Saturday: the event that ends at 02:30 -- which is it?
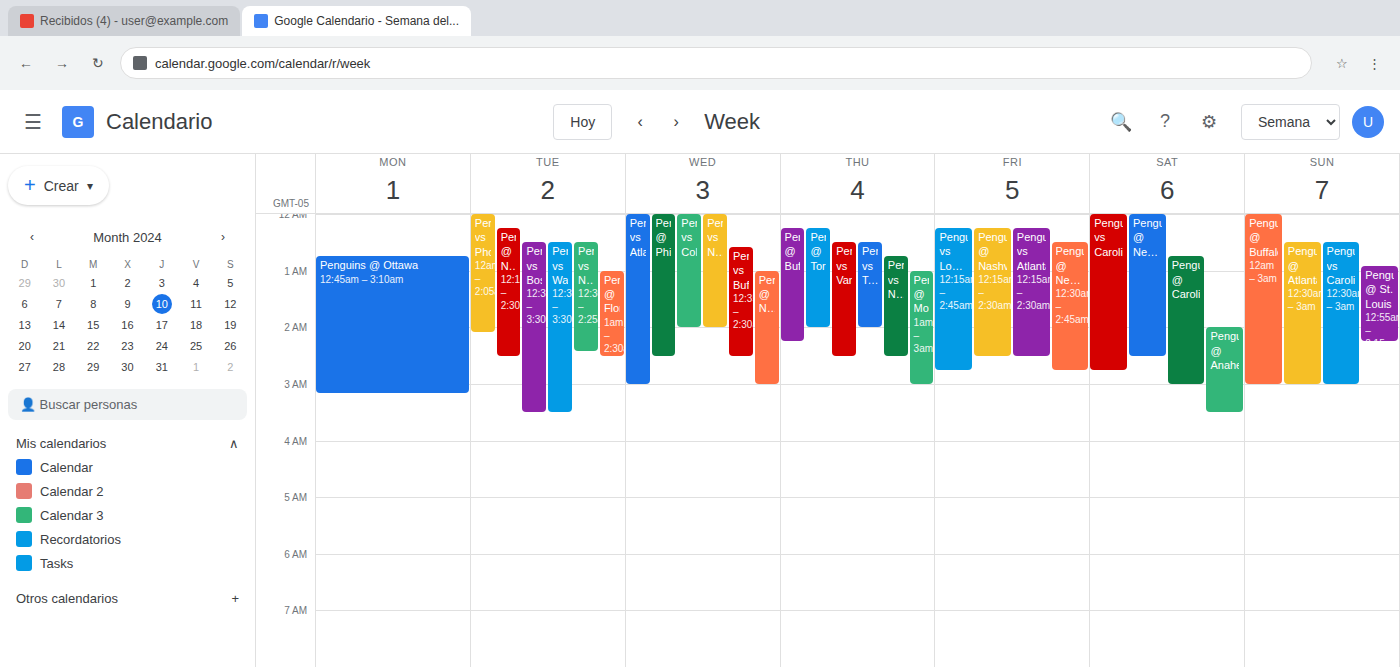
"Penguins @ New Jersey"